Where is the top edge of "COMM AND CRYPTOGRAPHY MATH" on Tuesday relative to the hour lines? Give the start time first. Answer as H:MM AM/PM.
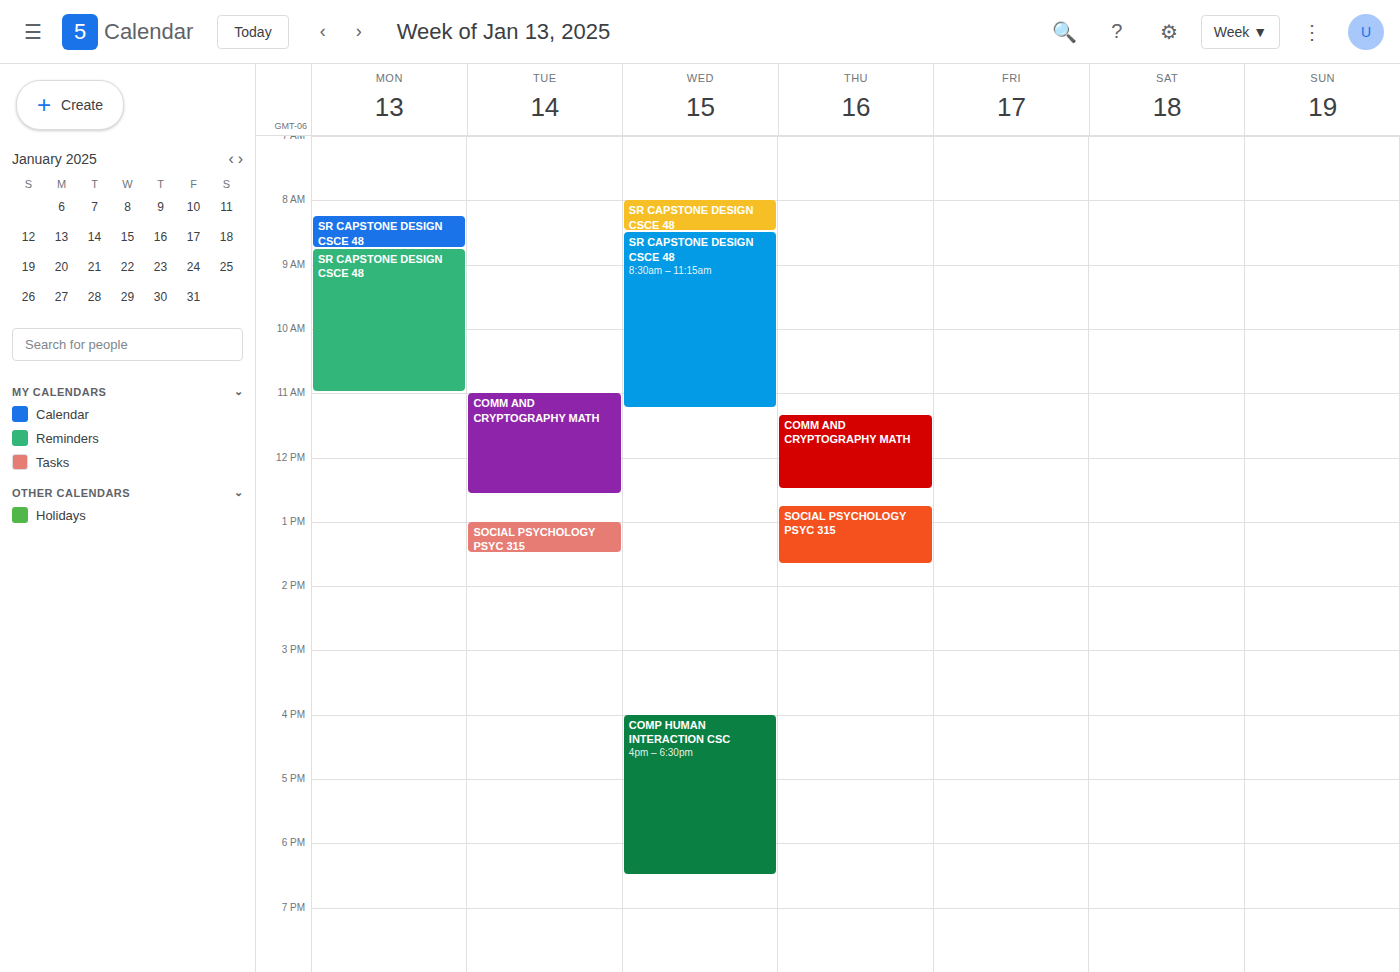
11:00 AM -- exactly on the 11 AM line.